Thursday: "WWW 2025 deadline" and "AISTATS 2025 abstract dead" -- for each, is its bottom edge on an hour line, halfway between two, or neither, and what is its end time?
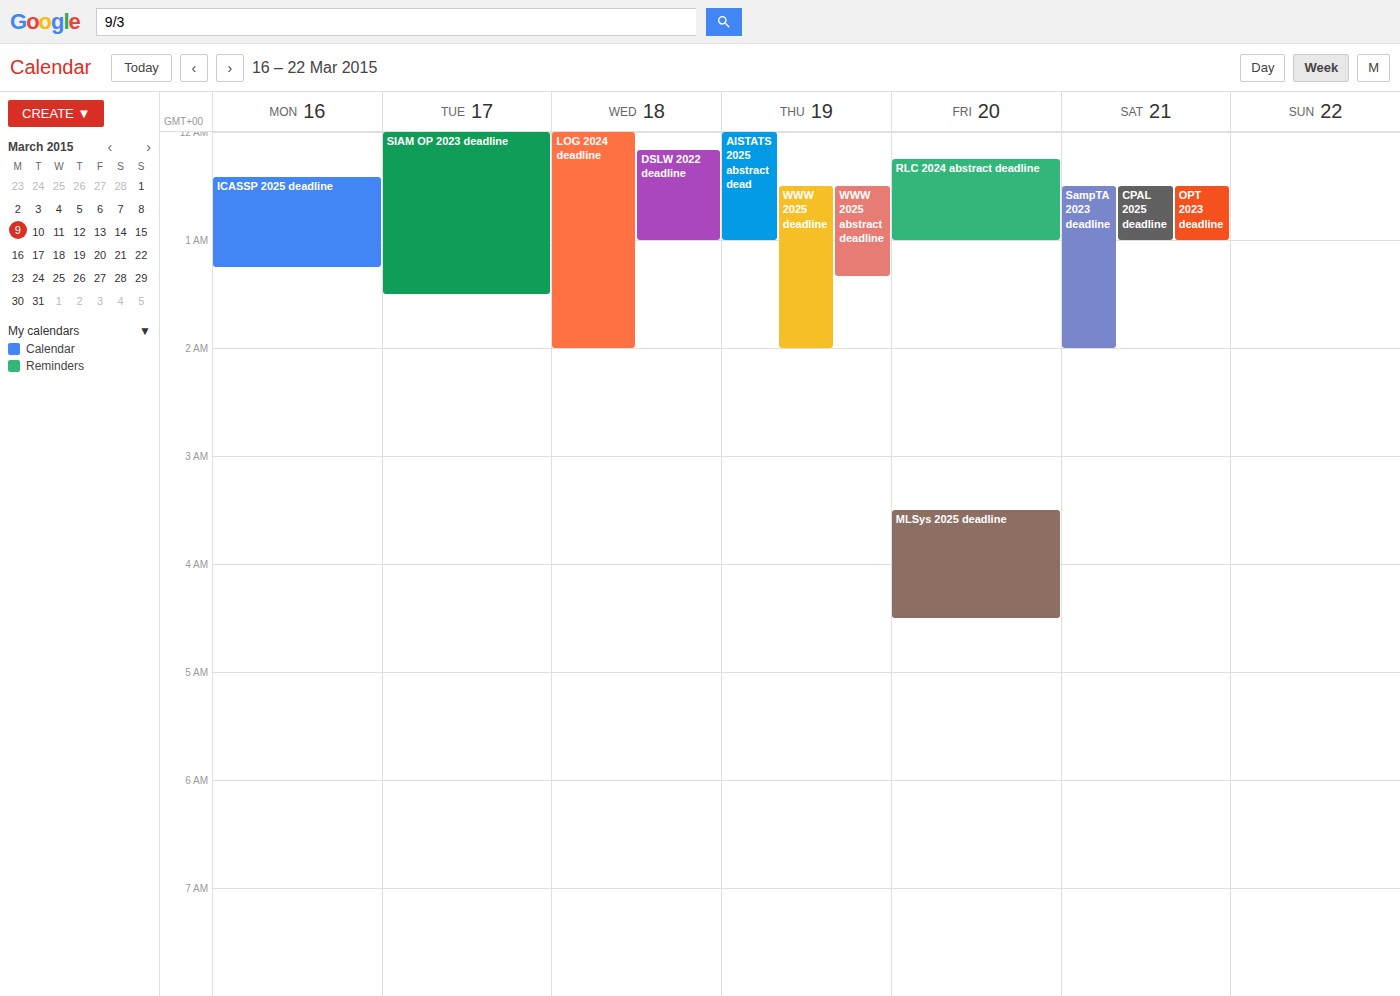
"WWW 2025 deadline": 2:00 AM, exactly on the 2 AM line. "AISTATS 2025 abstract dead": 1:00 AM, exactly on the 1 AM line.